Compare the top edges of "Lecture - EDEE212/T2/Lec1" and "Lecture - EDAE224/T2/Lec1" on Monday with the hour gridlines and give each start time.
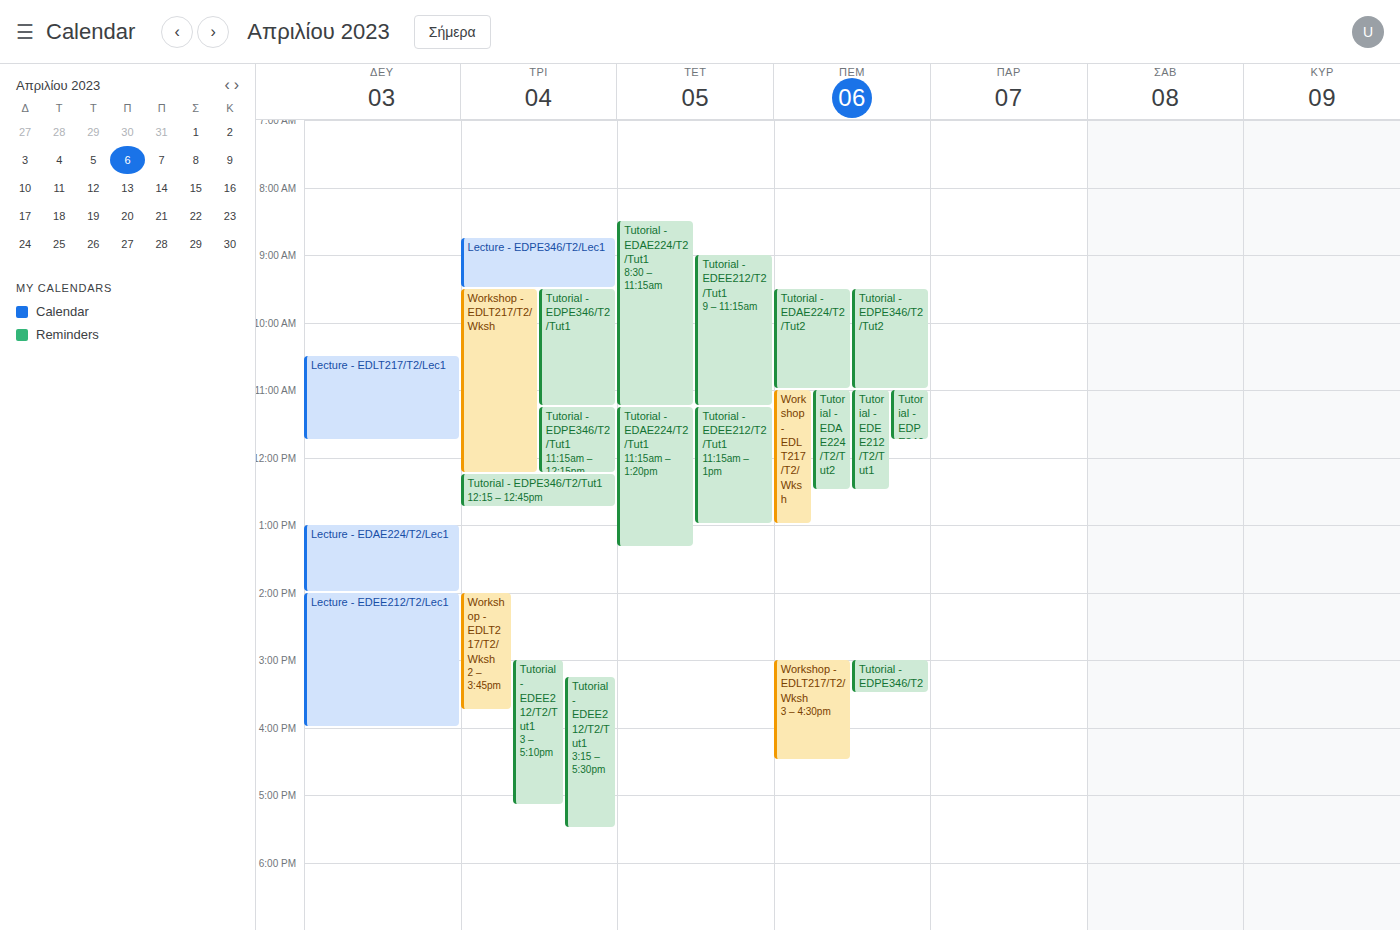
"Lecture - EDEE212/T2/Lec1": 2:00 PM, exactly on the 2 PM line. "Lecture - EDAE224/T2/Lec1": 1:00 PM, exactly on the 1 PM line.